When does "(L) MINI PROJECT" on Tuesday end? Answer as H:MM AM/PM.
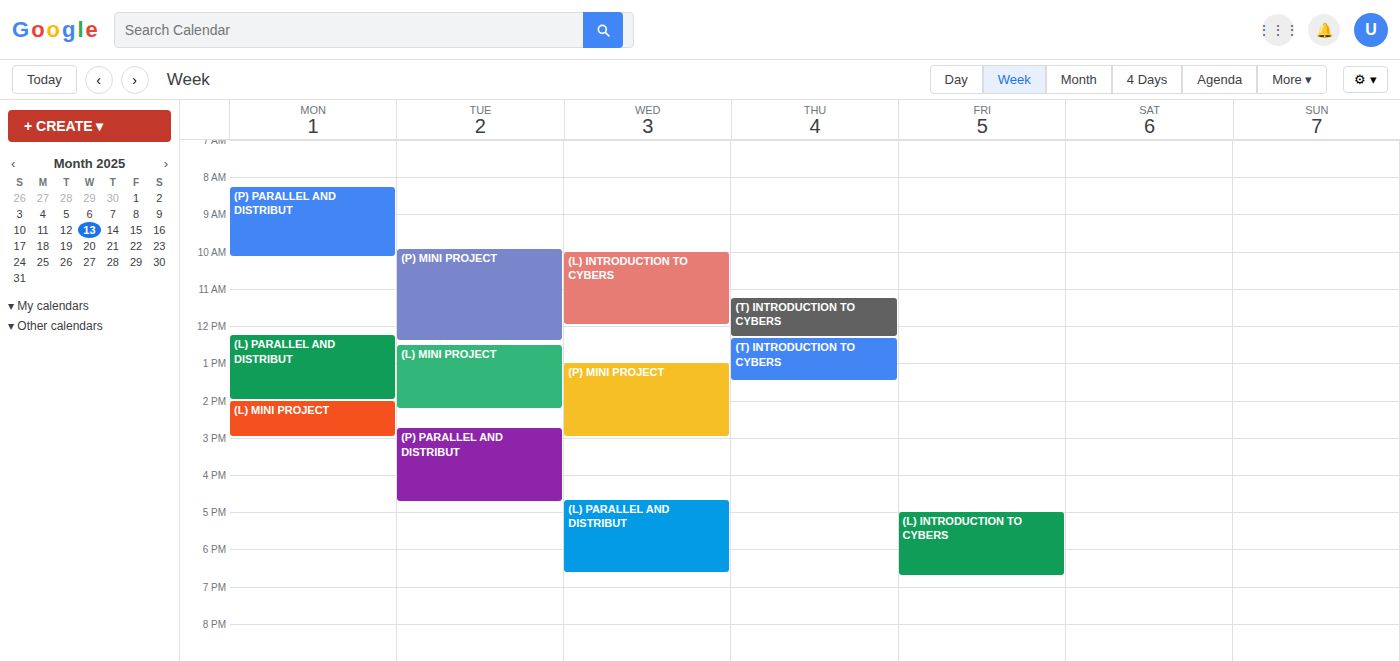
2:15 PM